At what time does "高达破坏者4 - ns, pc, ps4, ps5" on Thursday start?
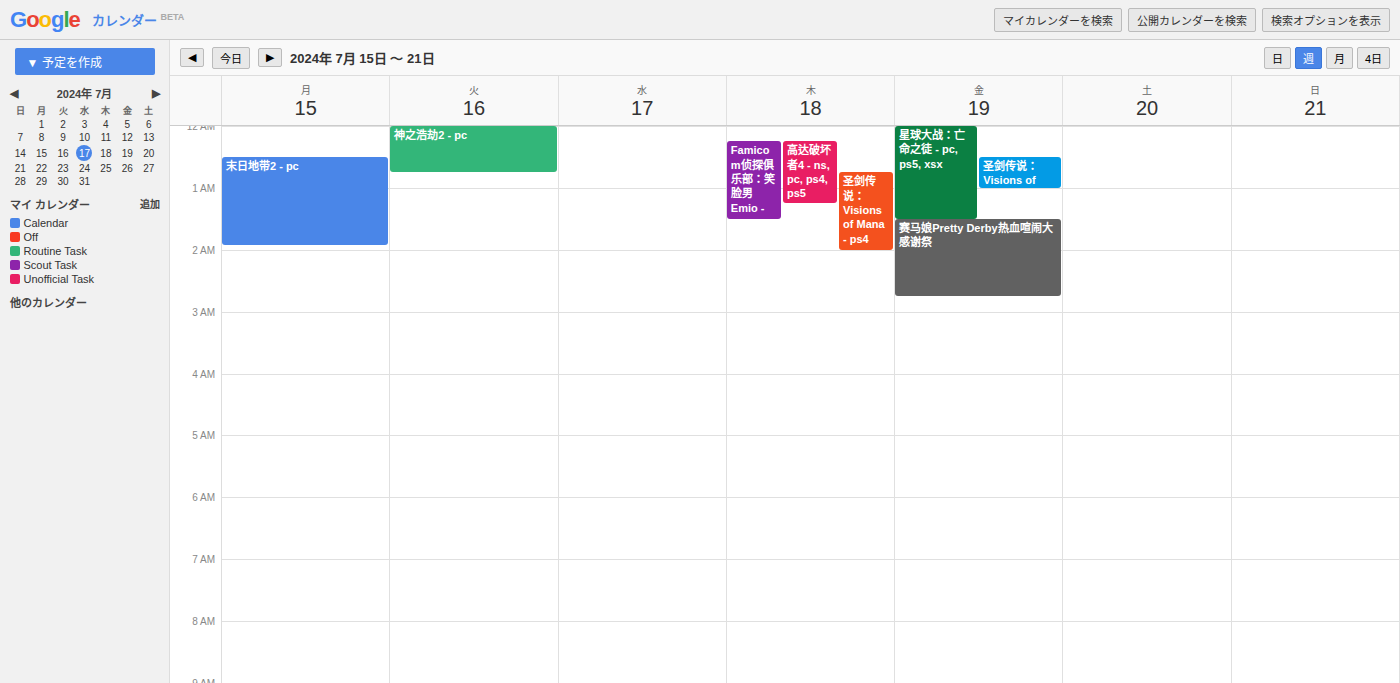
12:15 AM